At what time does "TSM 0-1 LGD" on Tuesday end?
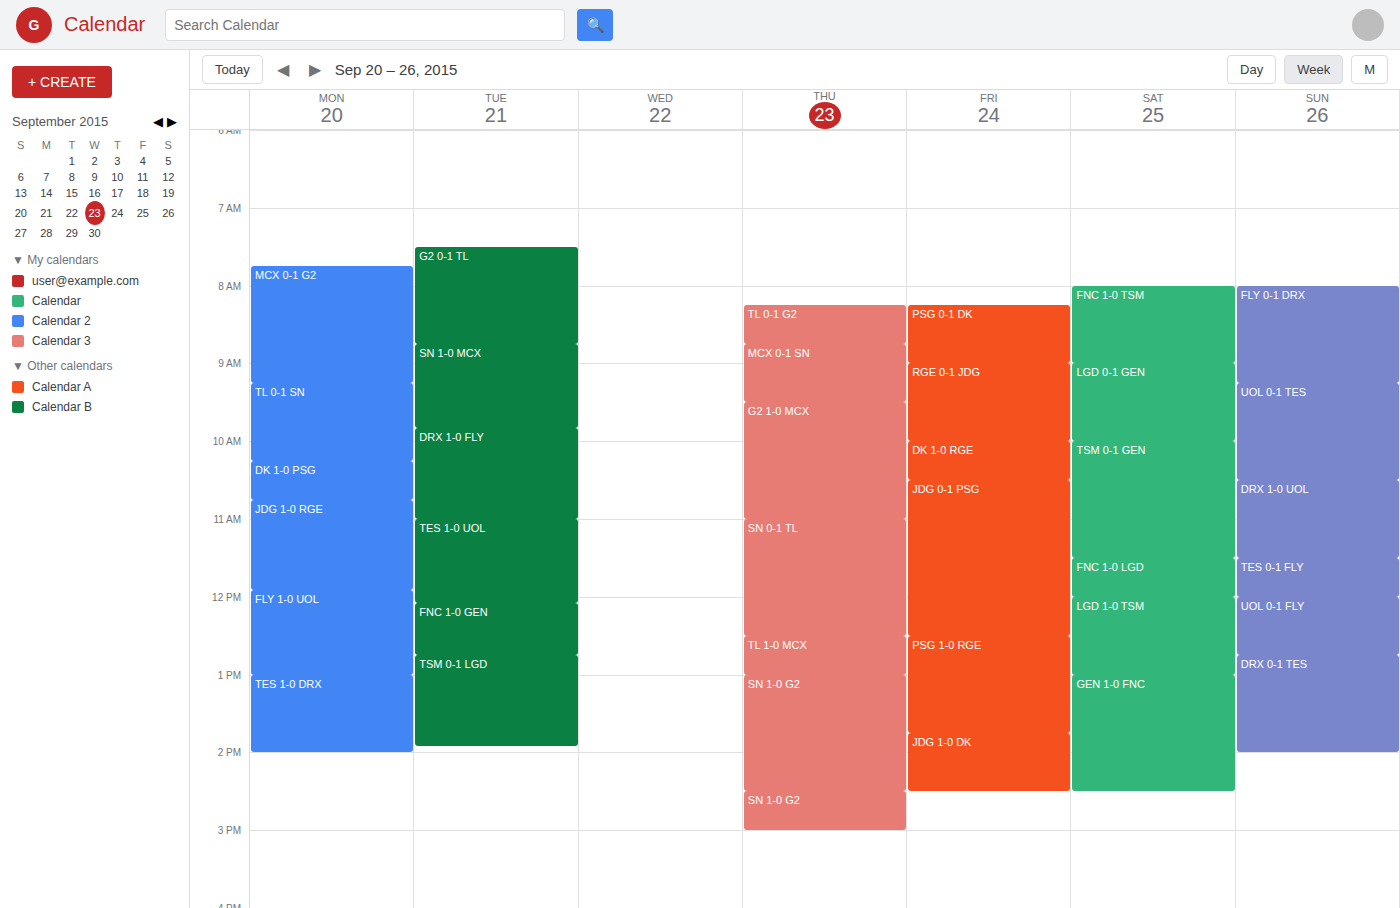
1:55 PM